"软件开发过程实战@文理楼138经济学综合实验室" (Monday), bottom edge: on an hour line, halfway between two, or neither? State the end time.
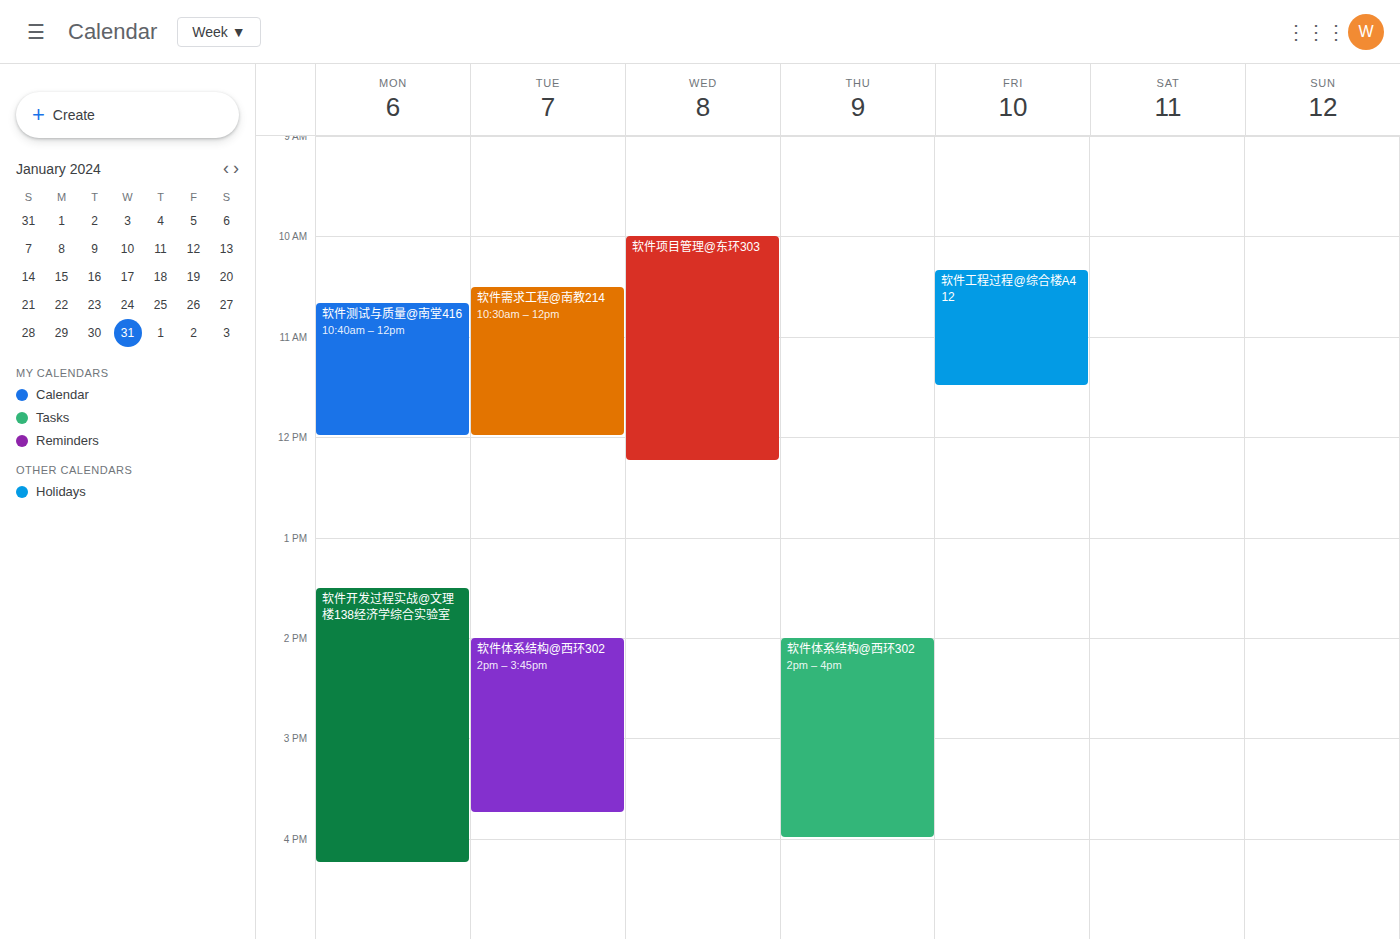
4:15 PM -- neither: a quarter of the way from the 4 PM line to the 5 PM line.